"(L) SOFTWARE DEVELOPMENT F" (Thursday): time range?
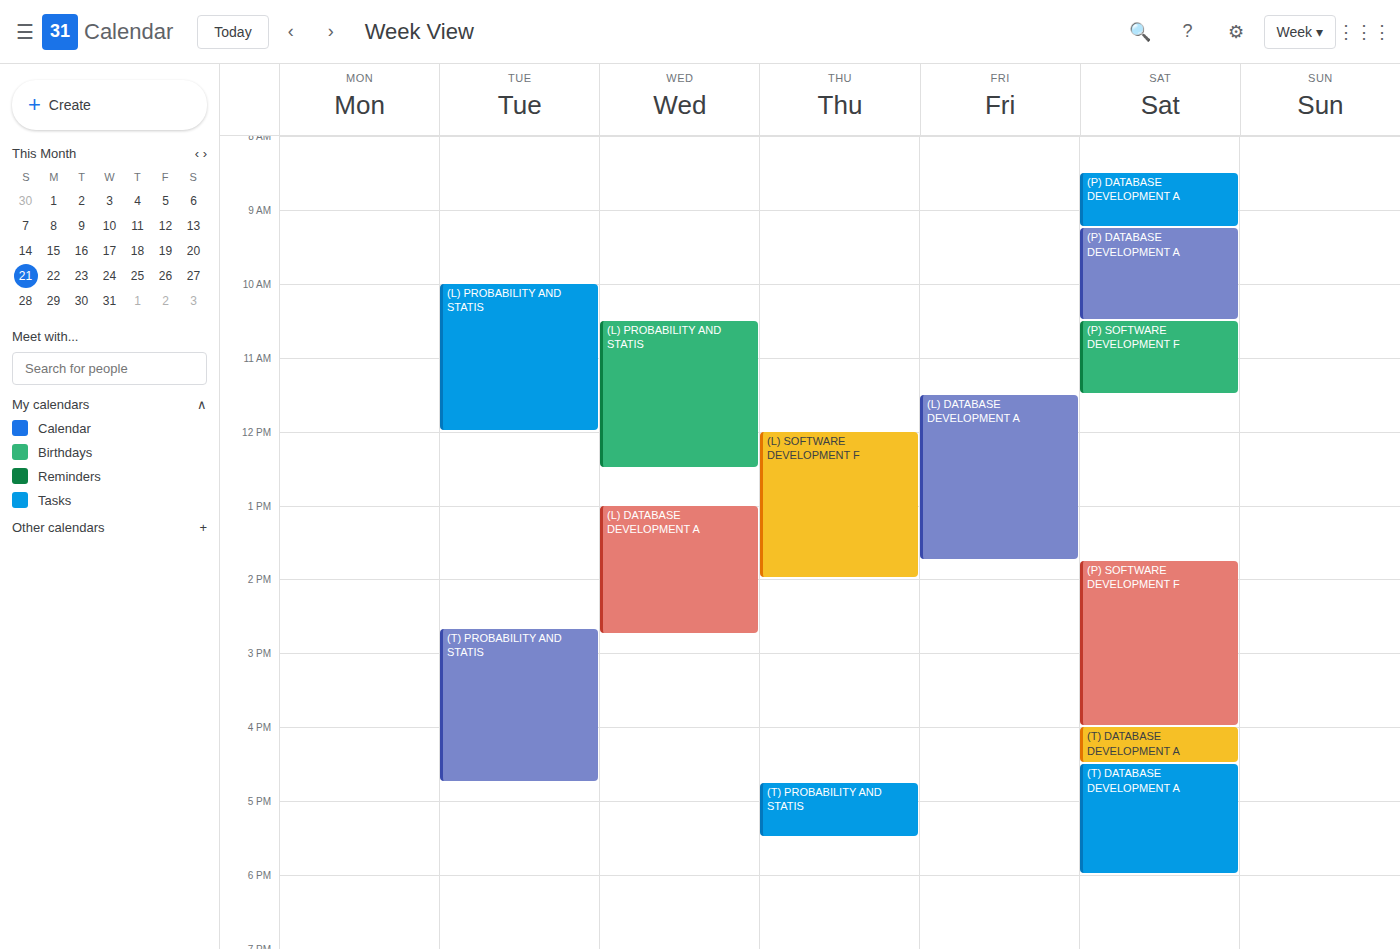
12:00 to 14:00